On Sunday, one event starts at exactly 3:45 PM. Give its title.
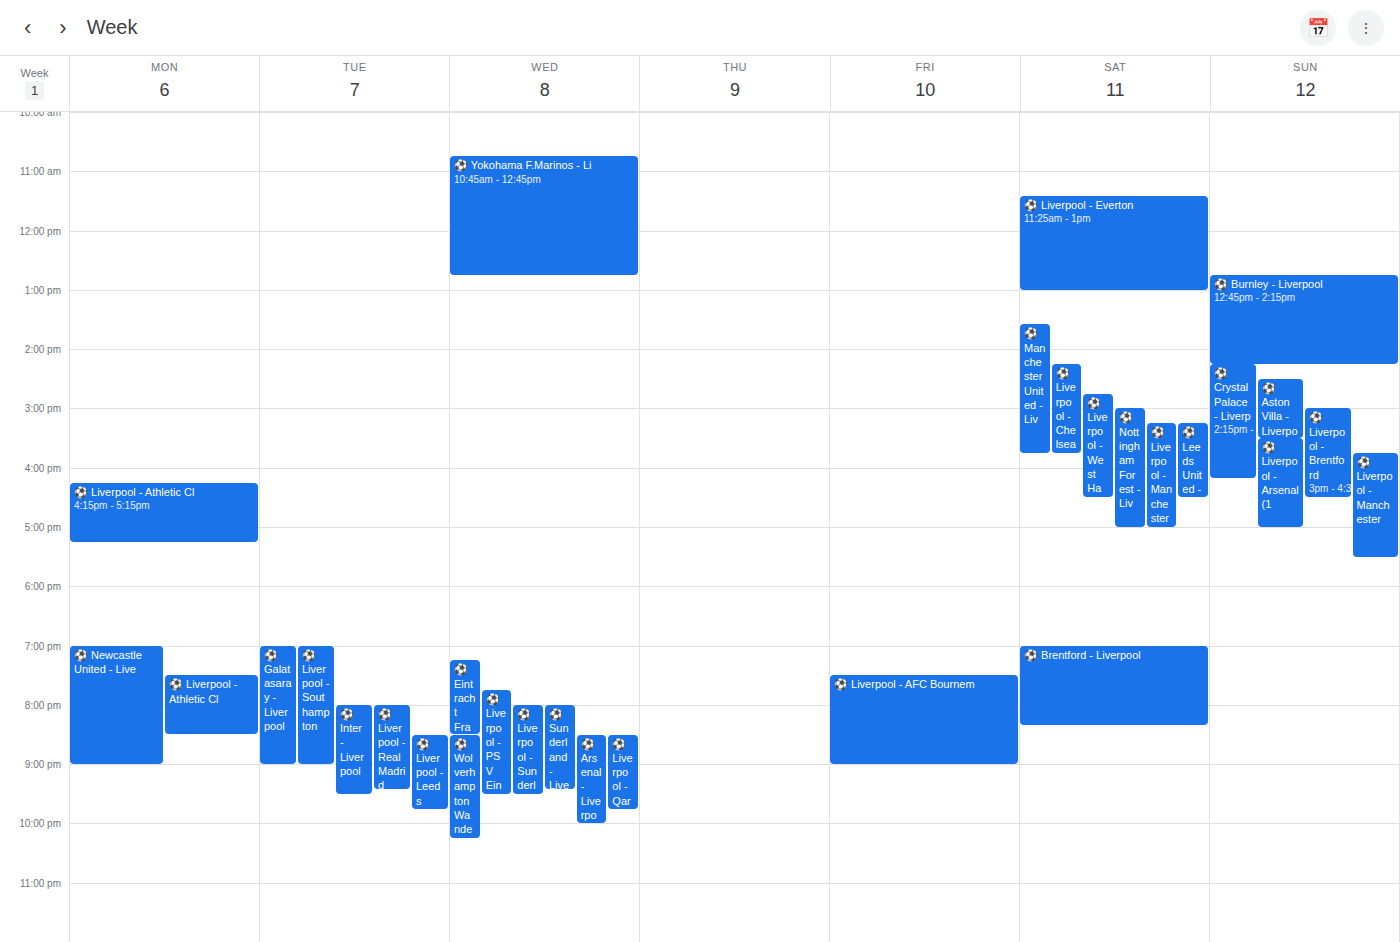
"⚽️ Liverpool - Manchester"